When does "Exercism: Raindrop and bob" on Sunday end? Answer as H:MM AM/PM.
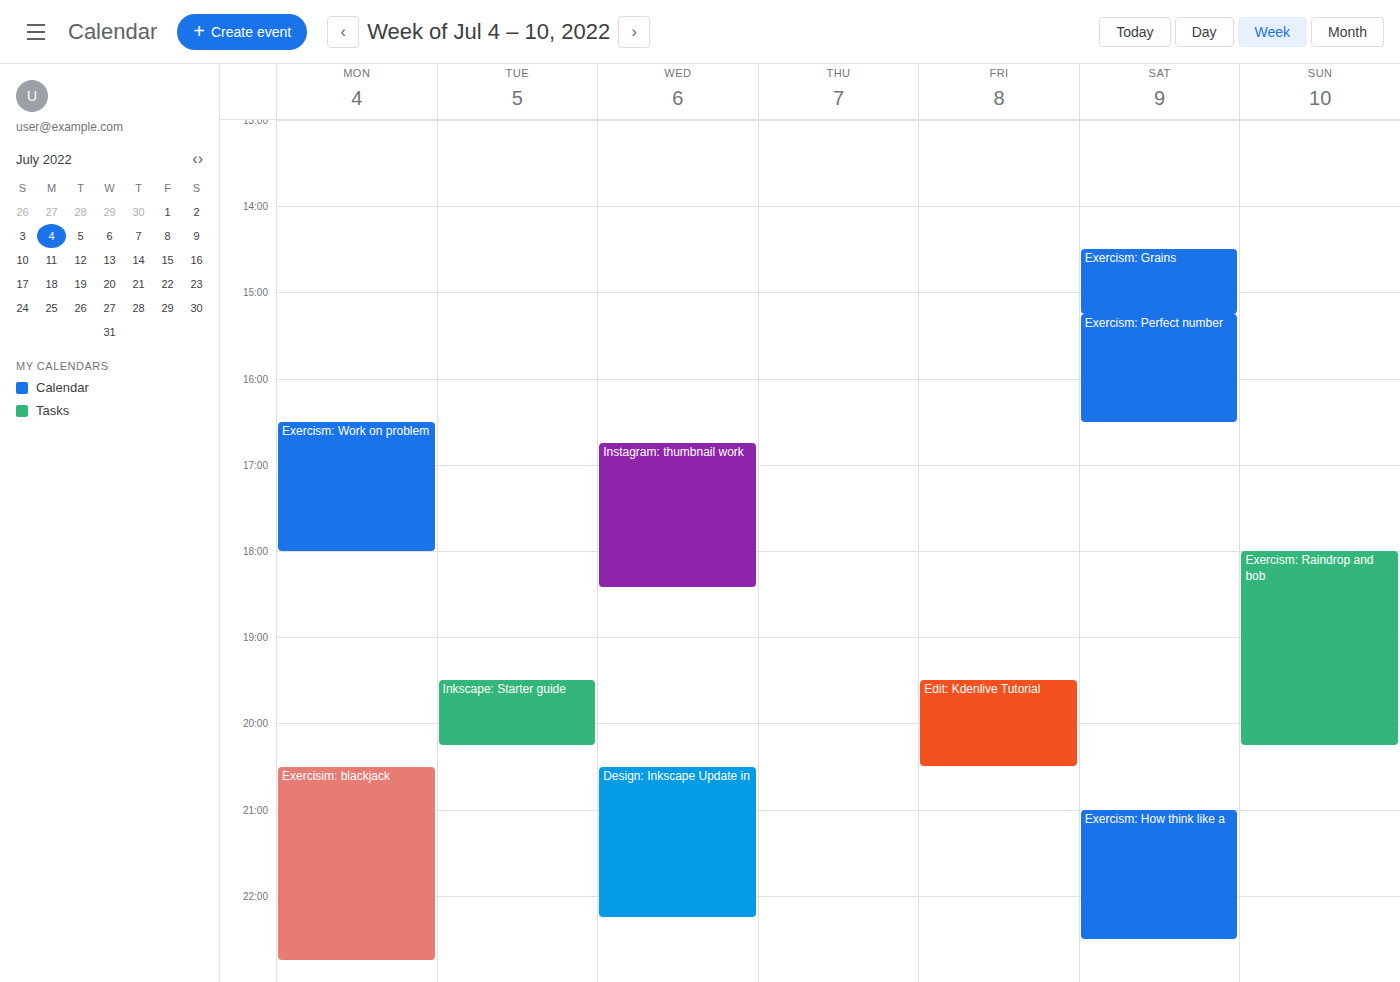
8:15 PM